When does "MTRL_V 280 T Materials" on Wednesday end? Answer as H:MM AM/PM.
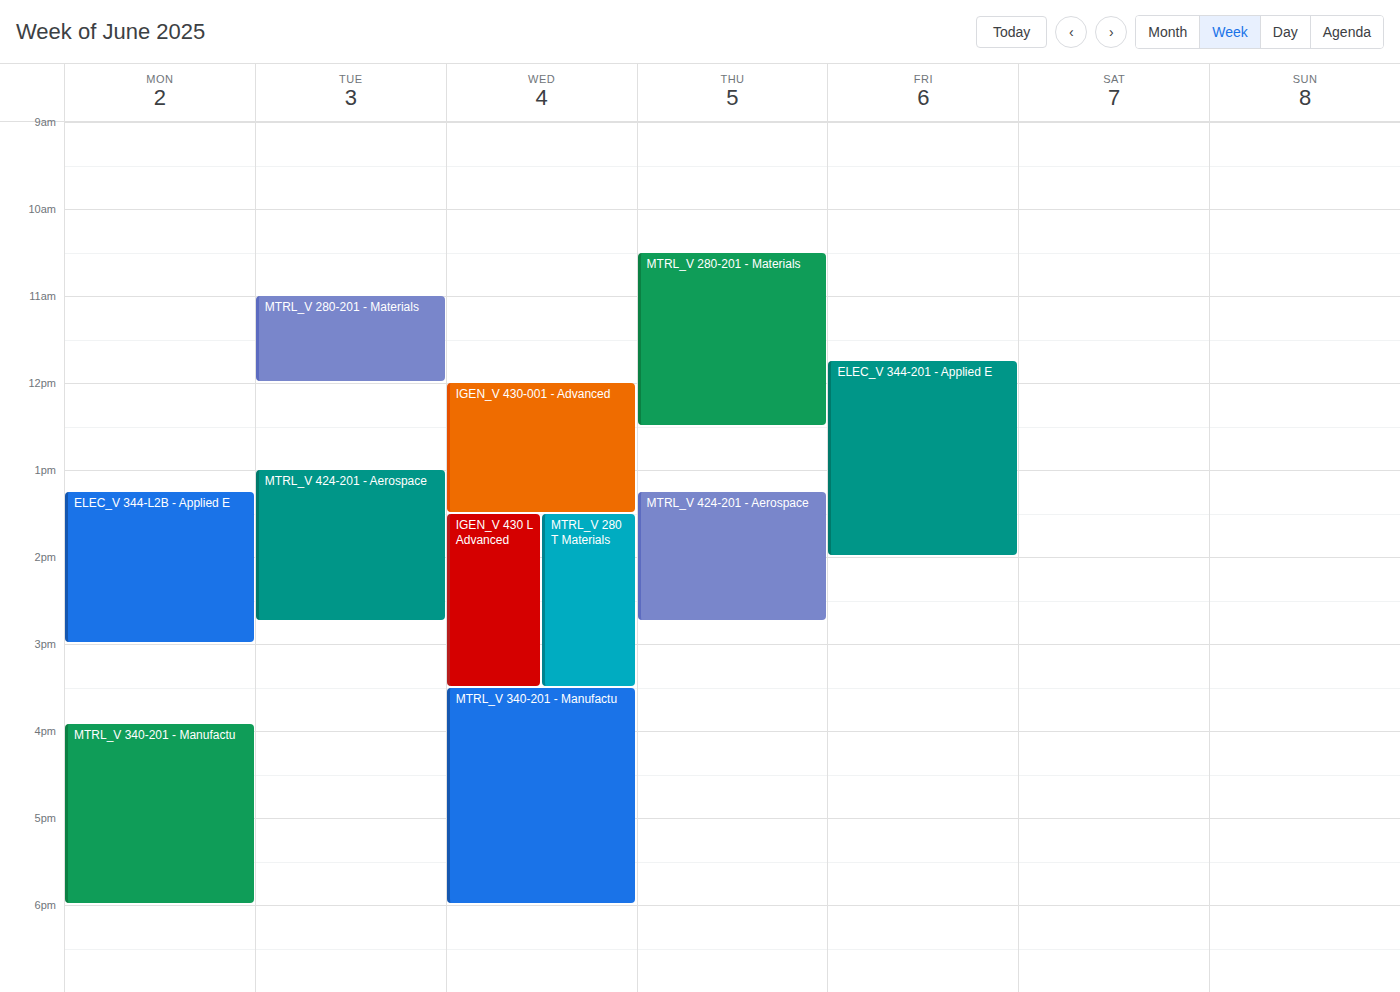
3:30 PM